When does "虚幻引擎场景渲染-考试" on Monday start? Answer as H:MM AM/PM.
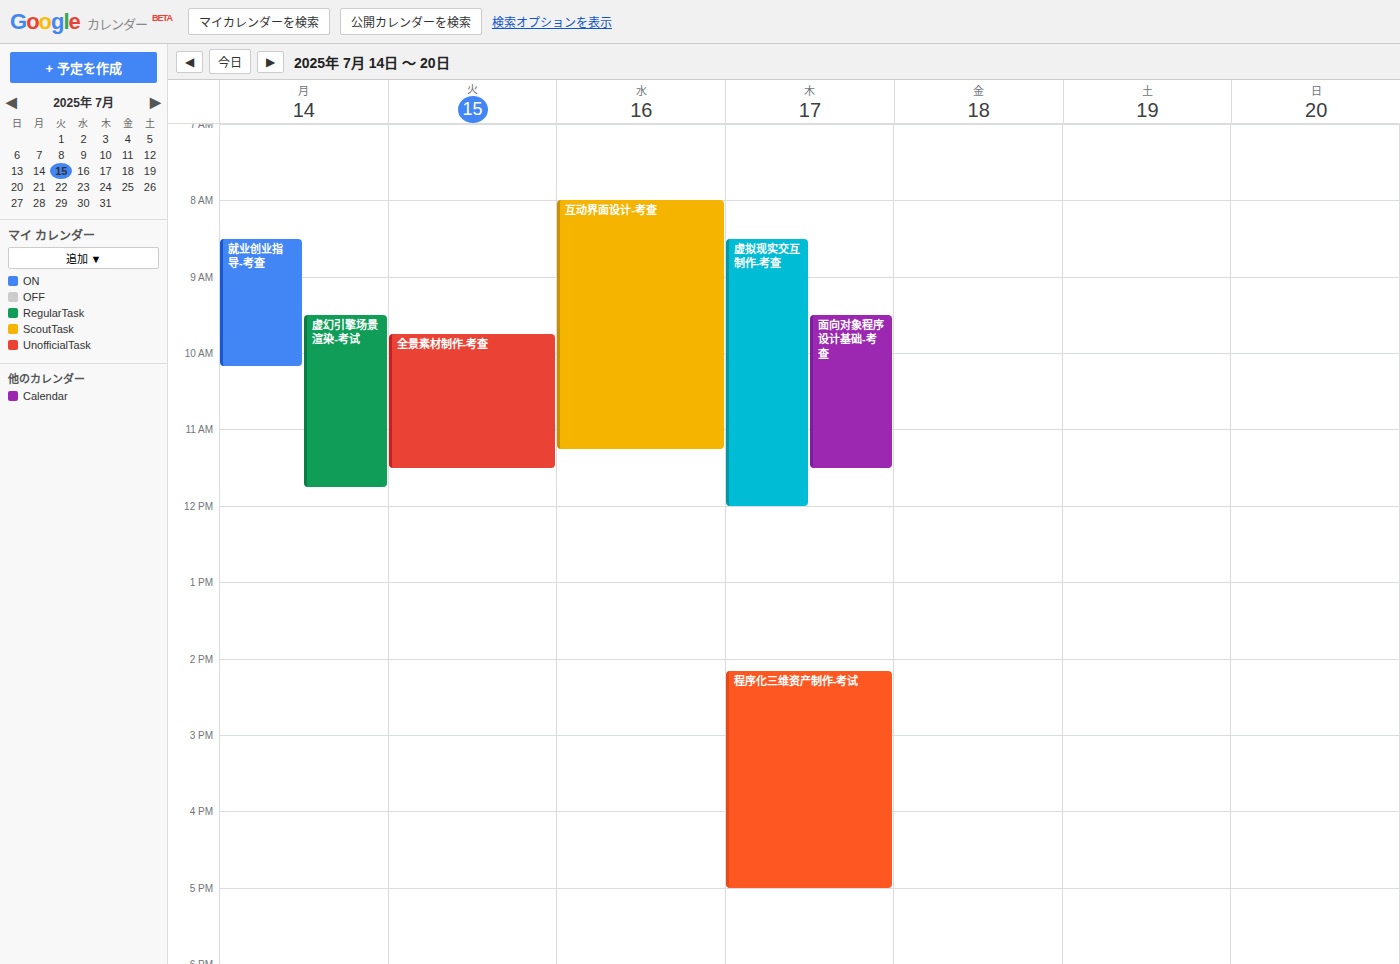
9:30 AM